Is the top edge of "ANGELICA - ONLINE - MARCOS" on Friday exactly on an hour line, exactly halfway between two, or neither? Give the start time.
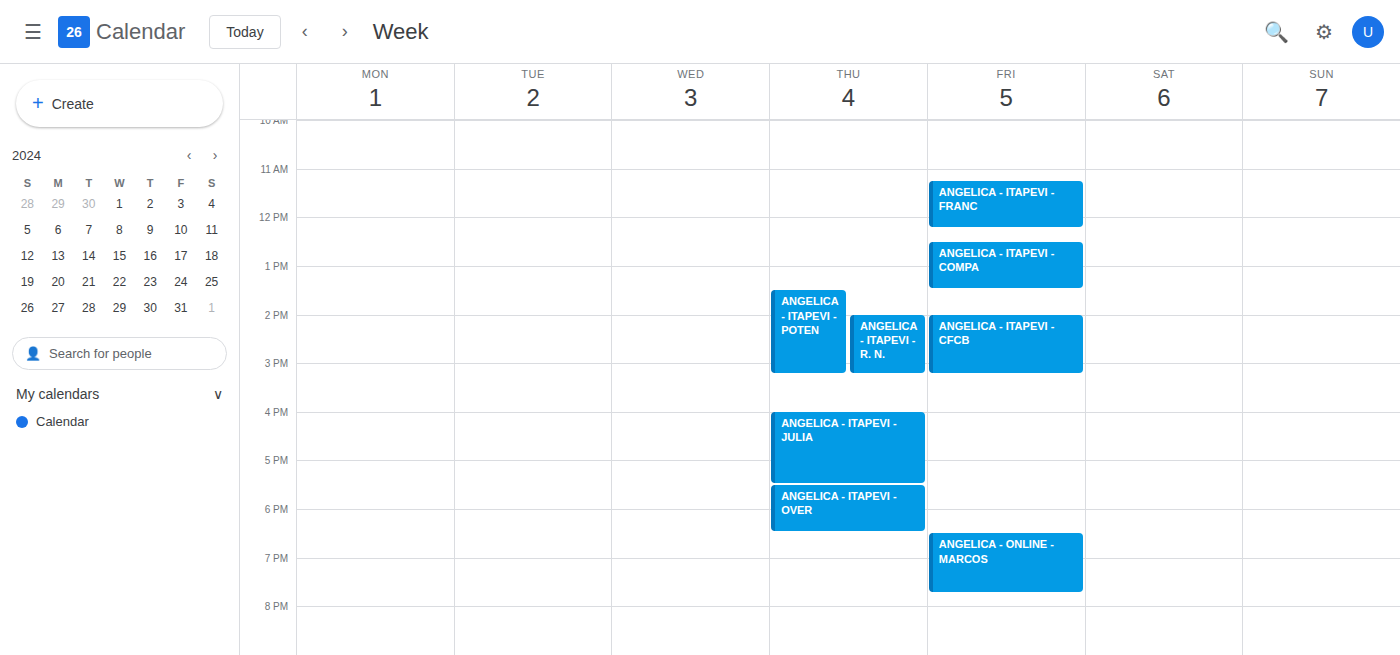
6:30 PM -- halfway between the 6 PM and 7 PM lines.